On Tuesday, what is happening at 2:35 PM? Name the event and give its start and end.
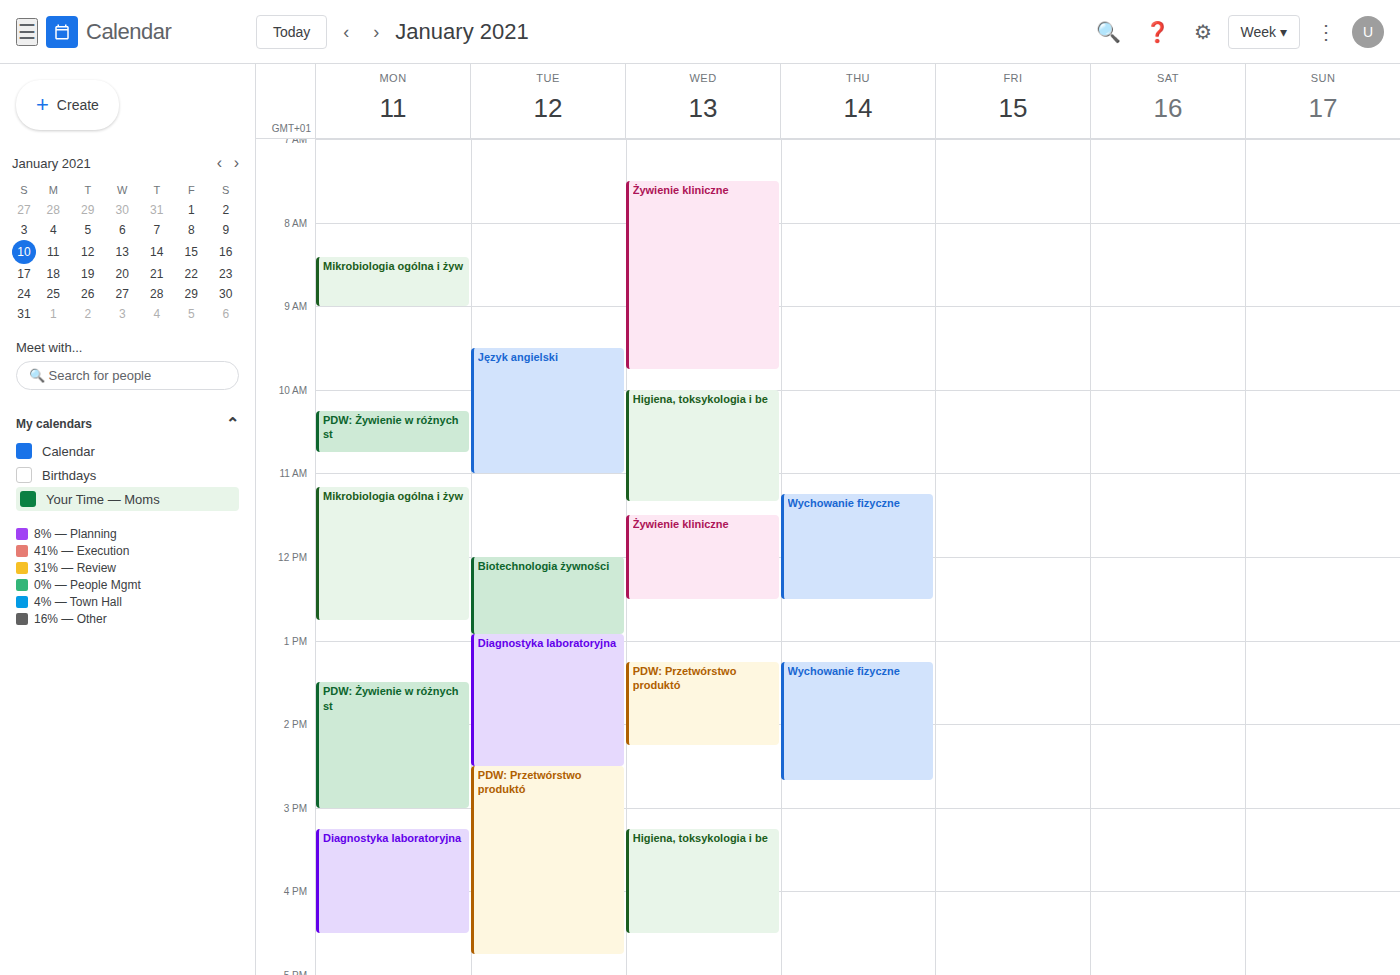
"PDW: Przetwórstwo produktó", 2:30 PM to 4:45 PM